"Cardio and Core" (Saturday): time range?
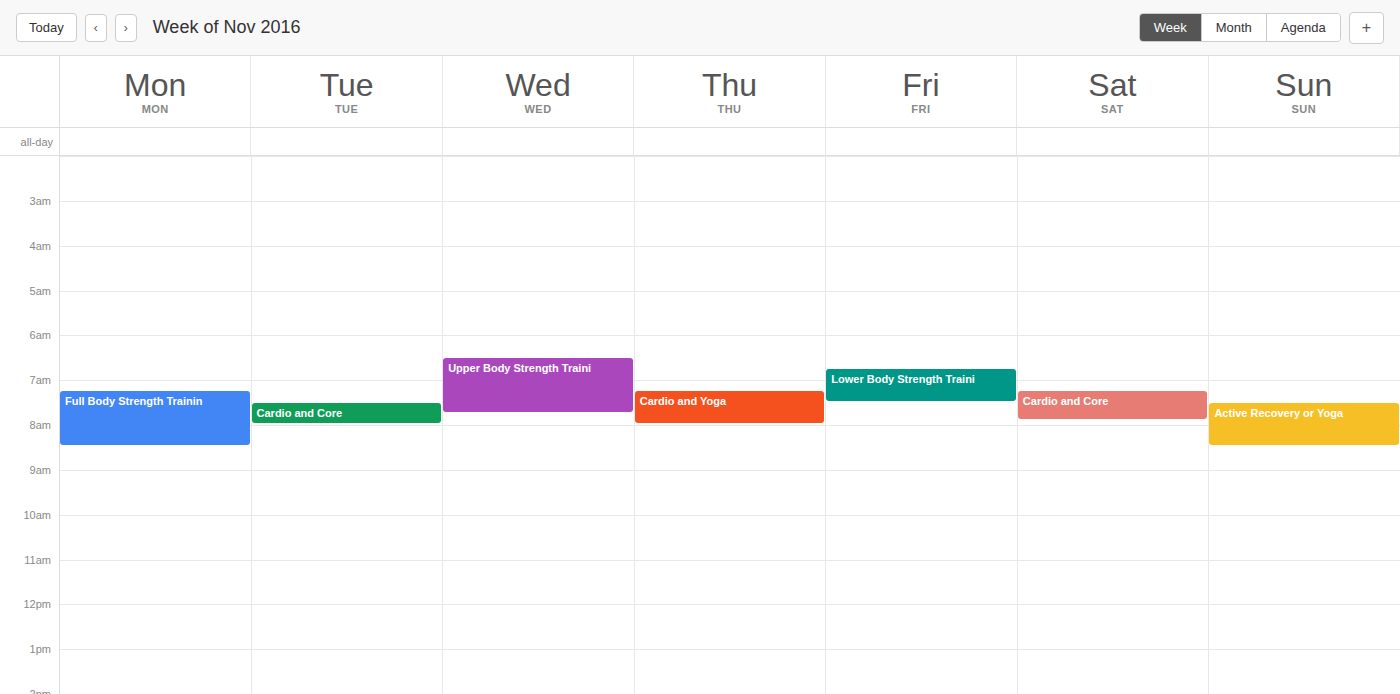
7:15 AM to 7:55 AM